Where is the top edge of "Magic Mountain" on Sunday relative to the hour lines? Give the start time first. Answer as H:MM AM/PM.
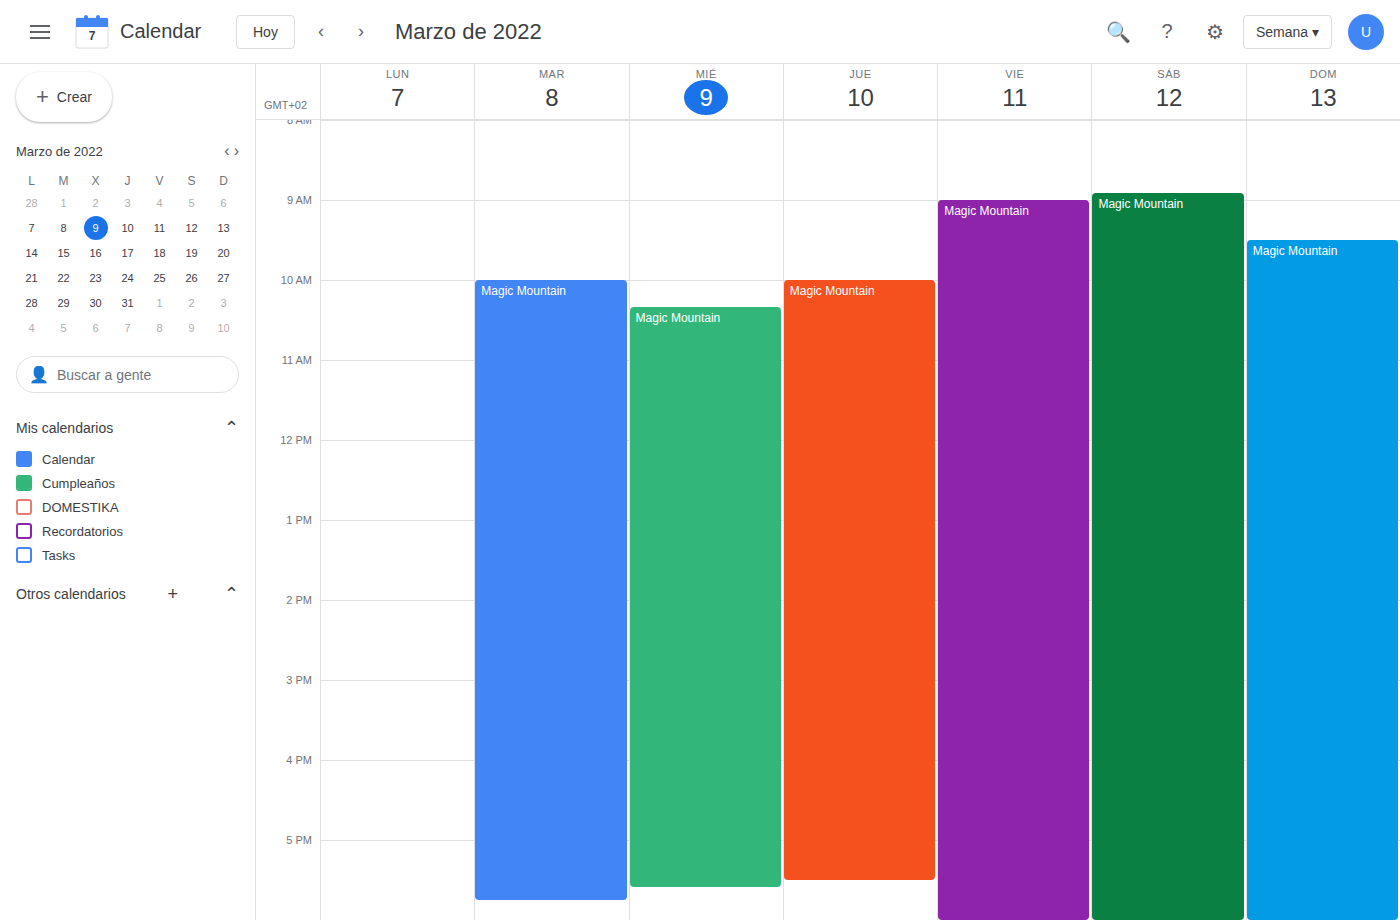
9:30 AM -- halfway between the 9 AM and 10 AM lines.